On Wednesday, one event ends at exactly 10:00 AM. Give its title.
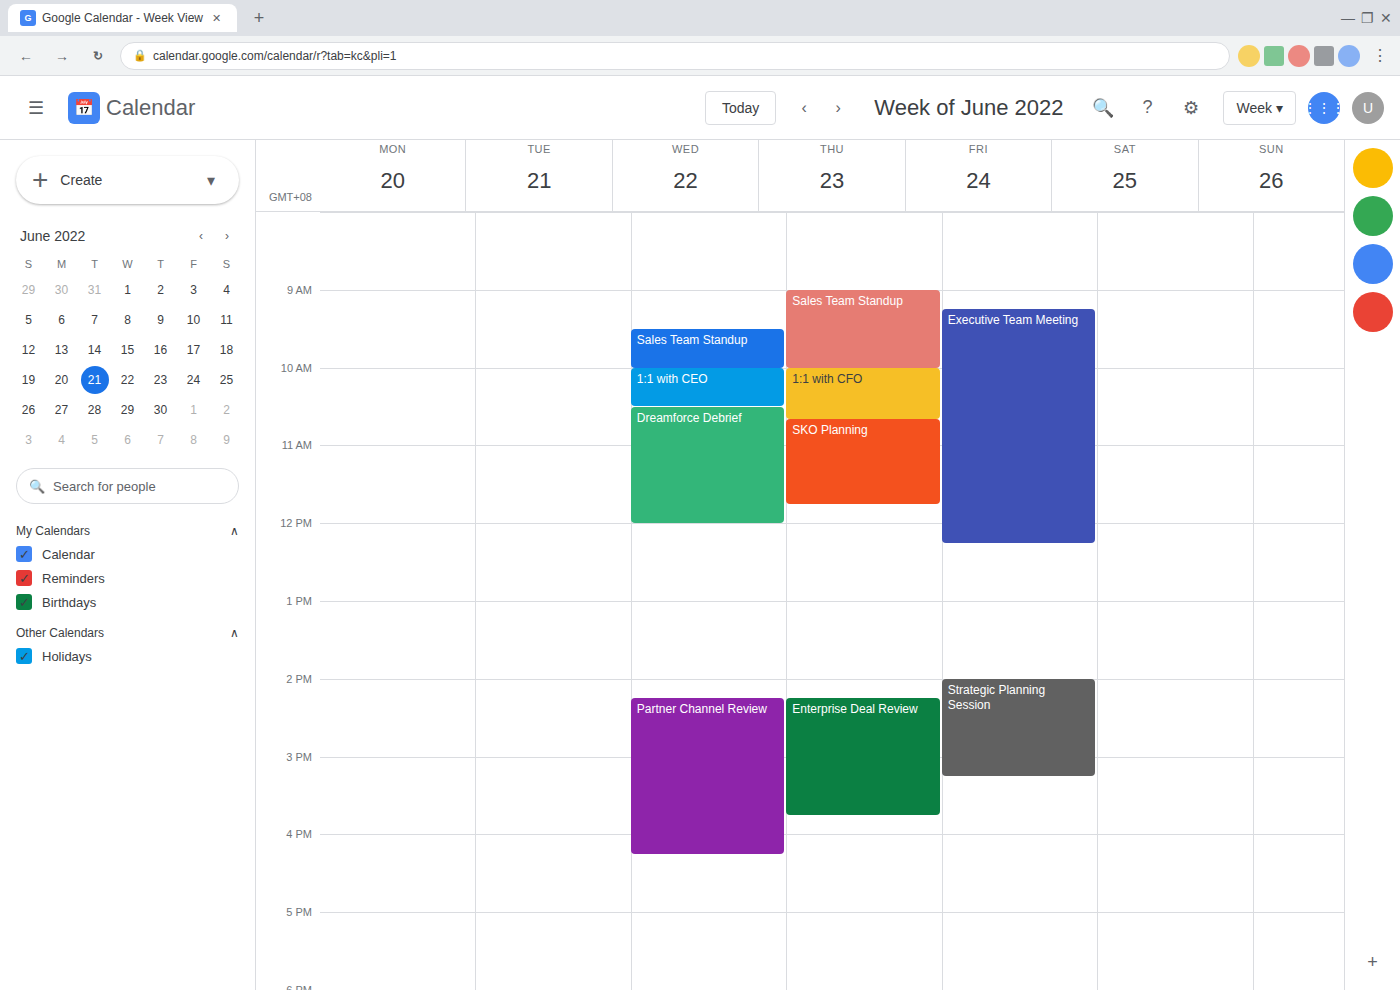
"Sales Team Standup"